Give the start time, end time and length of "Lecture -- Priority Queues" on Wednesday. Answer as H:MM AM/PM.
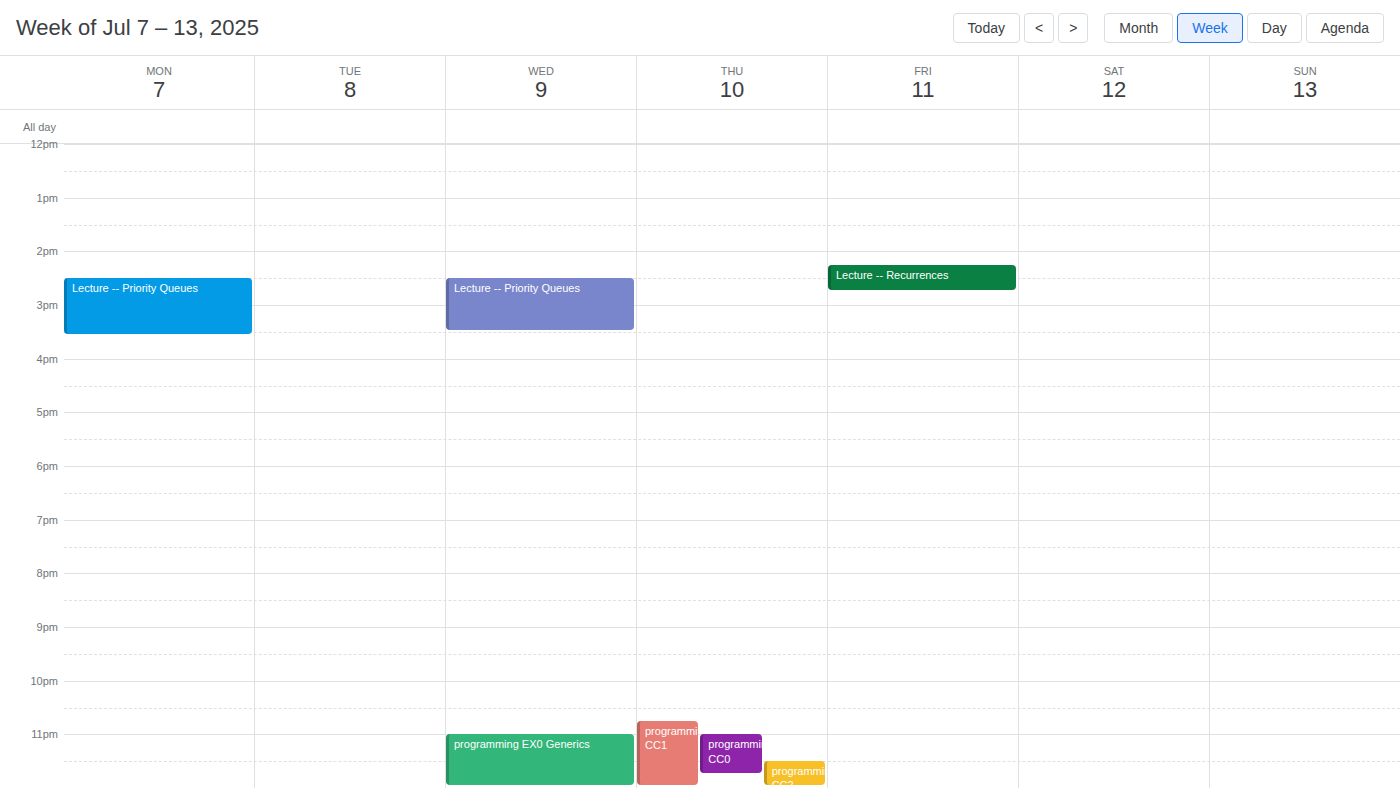
2:30 PM to 3:30 PM, 1 hour